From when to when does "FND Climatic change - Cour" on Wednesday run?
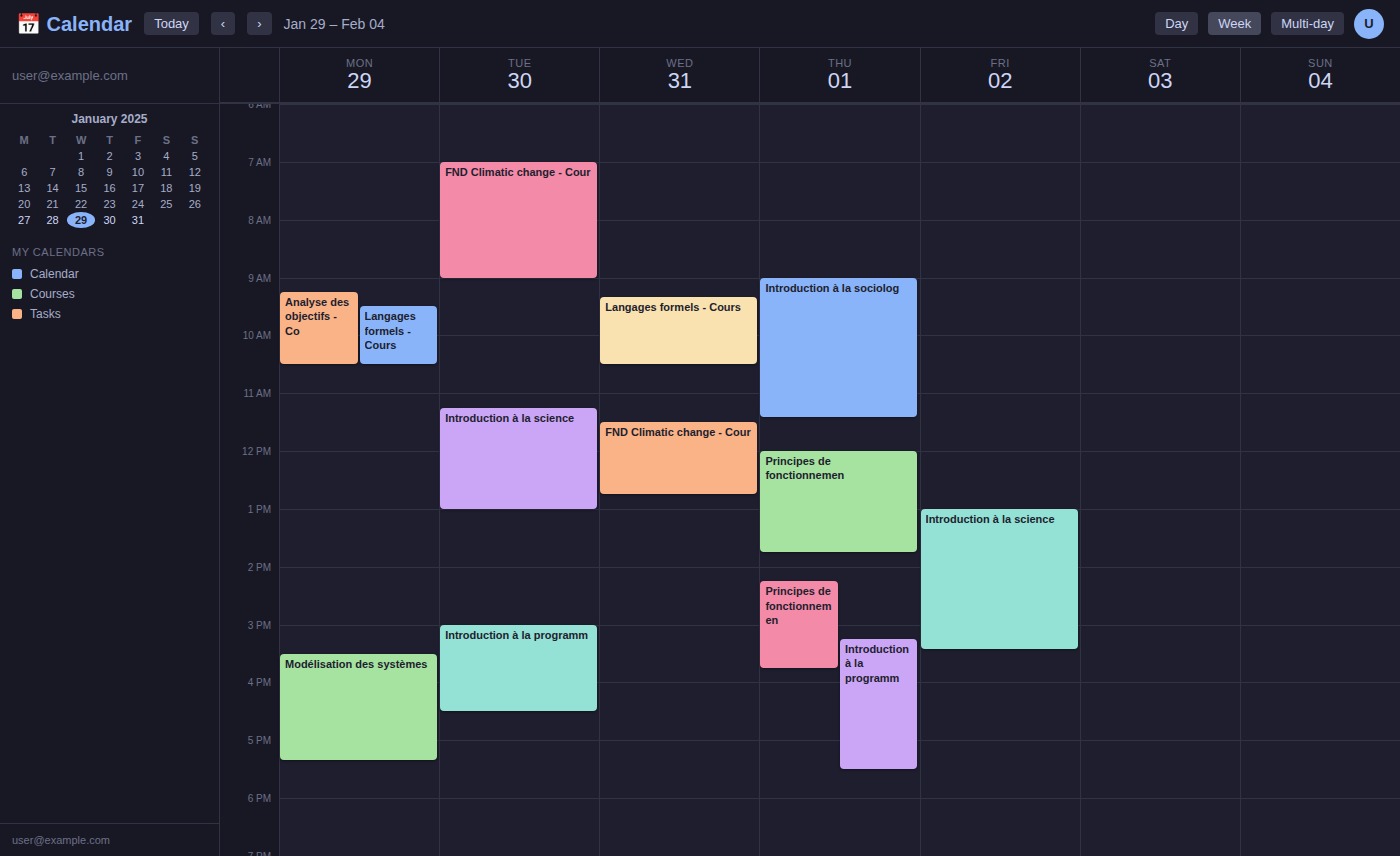
11:30 AM to 12:45 PM